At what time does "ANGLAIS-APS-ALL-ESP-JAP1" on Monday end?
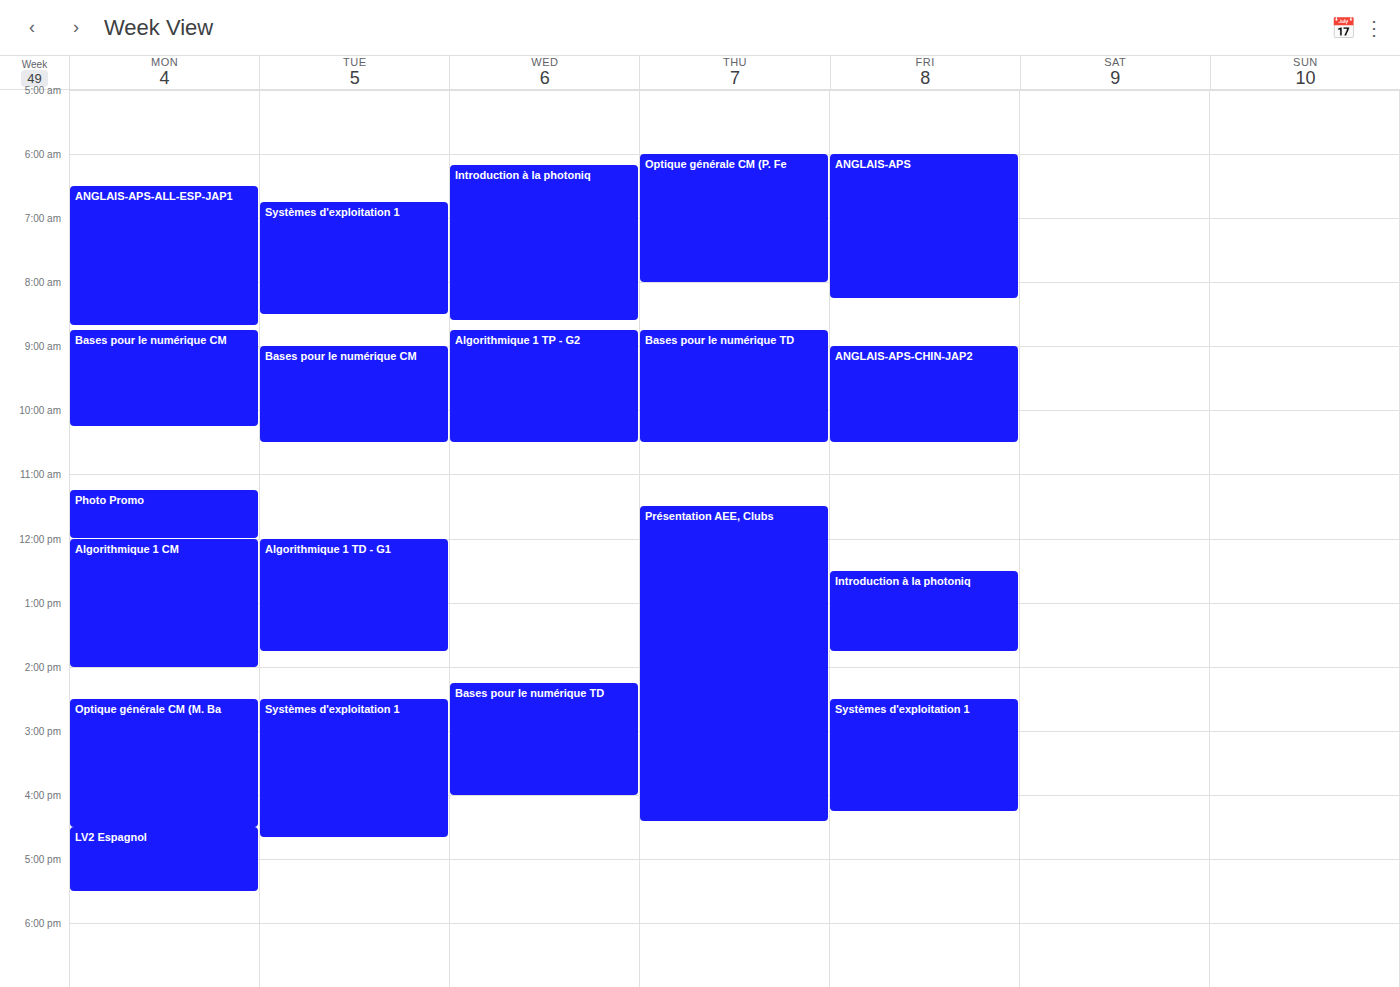
08:40